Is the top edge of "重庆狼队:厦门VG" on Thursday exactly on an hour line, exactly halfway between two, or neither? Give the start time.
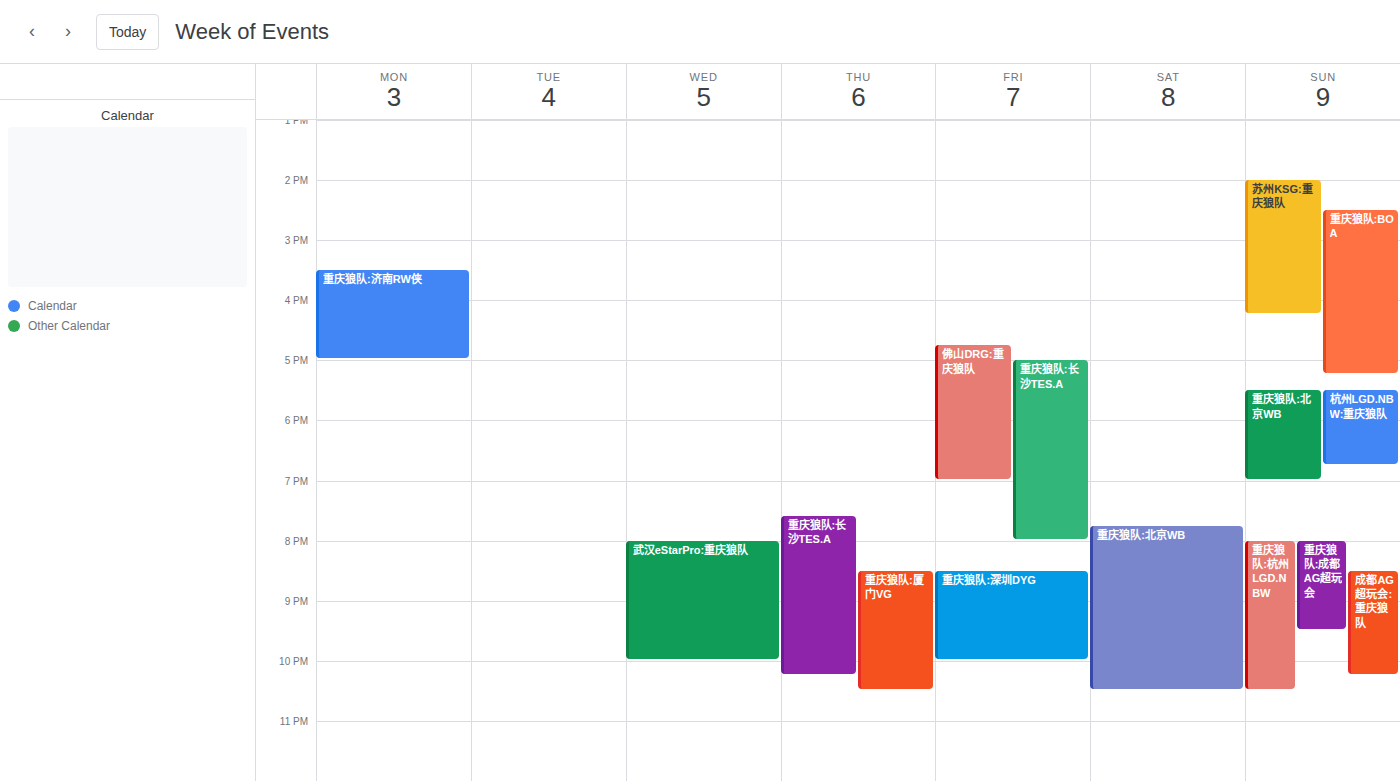
8:30 PM -- halfway between the 8 PM and 9 PM lines.